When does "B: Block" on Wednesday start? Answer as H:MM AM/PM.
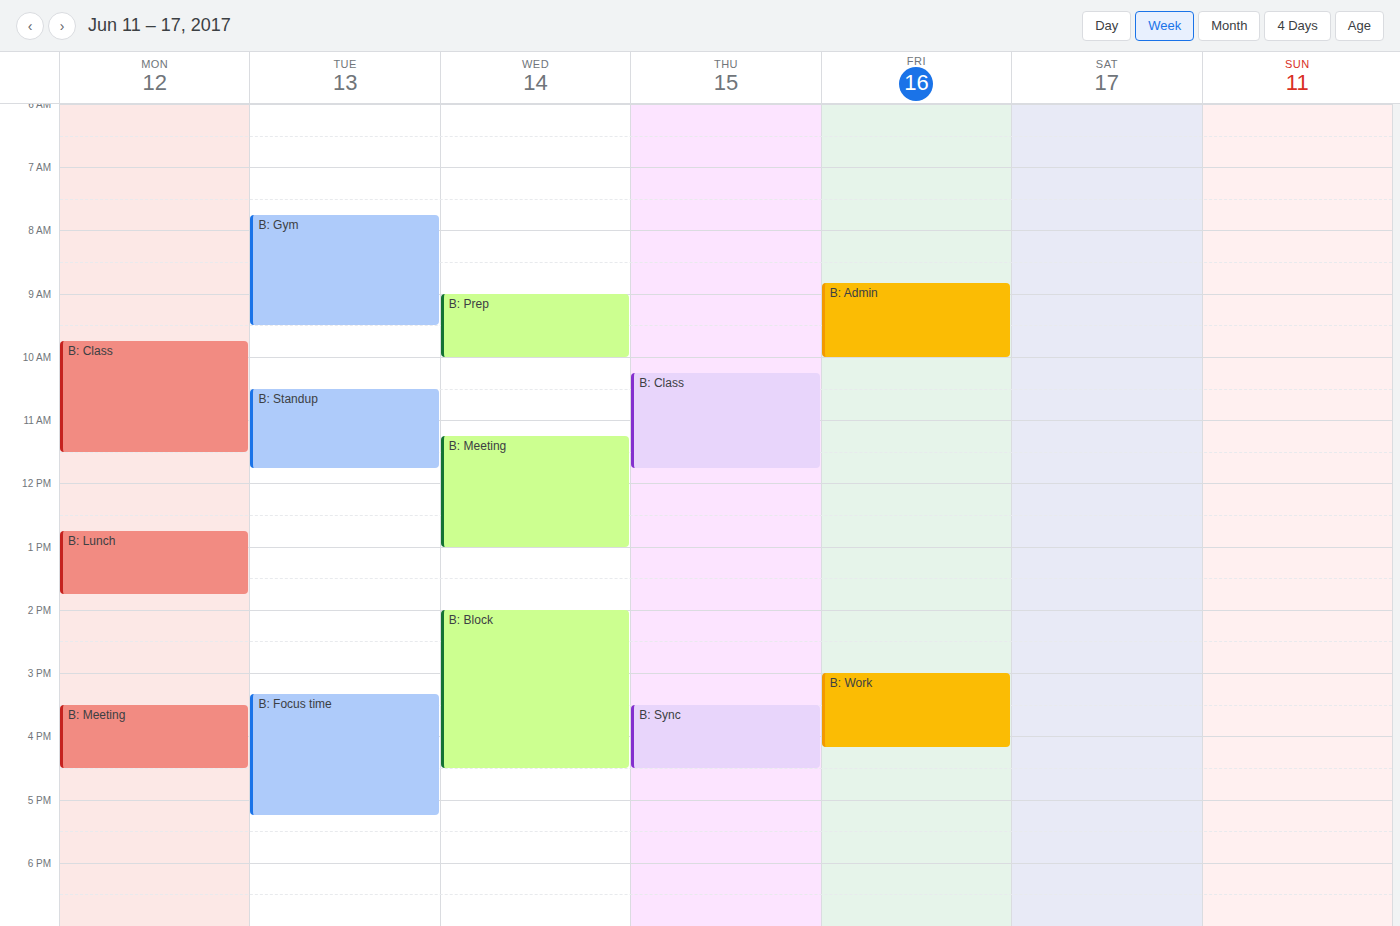
2:00 PM